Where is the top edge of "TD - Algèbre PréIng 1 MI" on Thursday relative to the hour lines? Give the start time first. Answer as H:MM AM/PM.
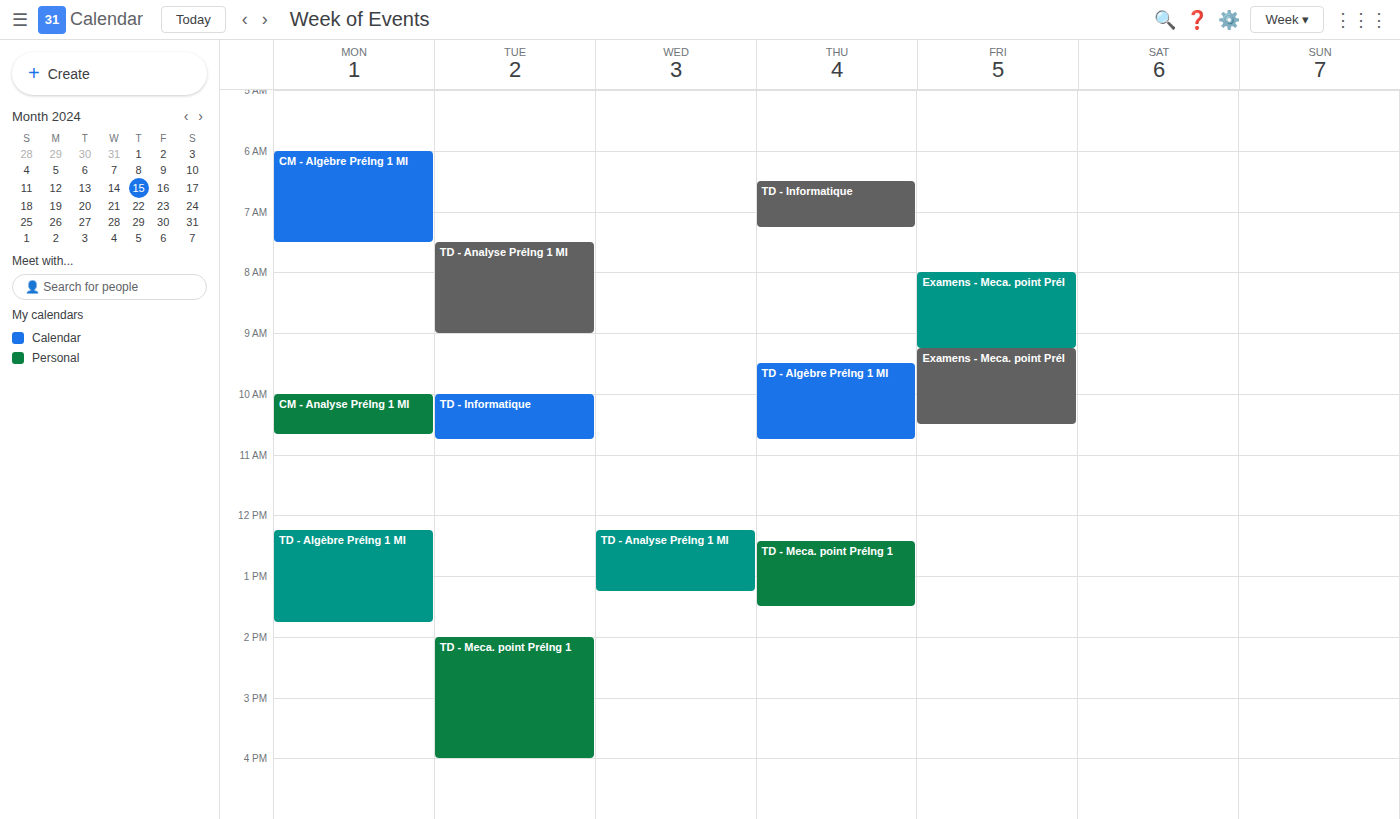
9:30 AM -- halfway between the 9 AM and 10 AM lines.